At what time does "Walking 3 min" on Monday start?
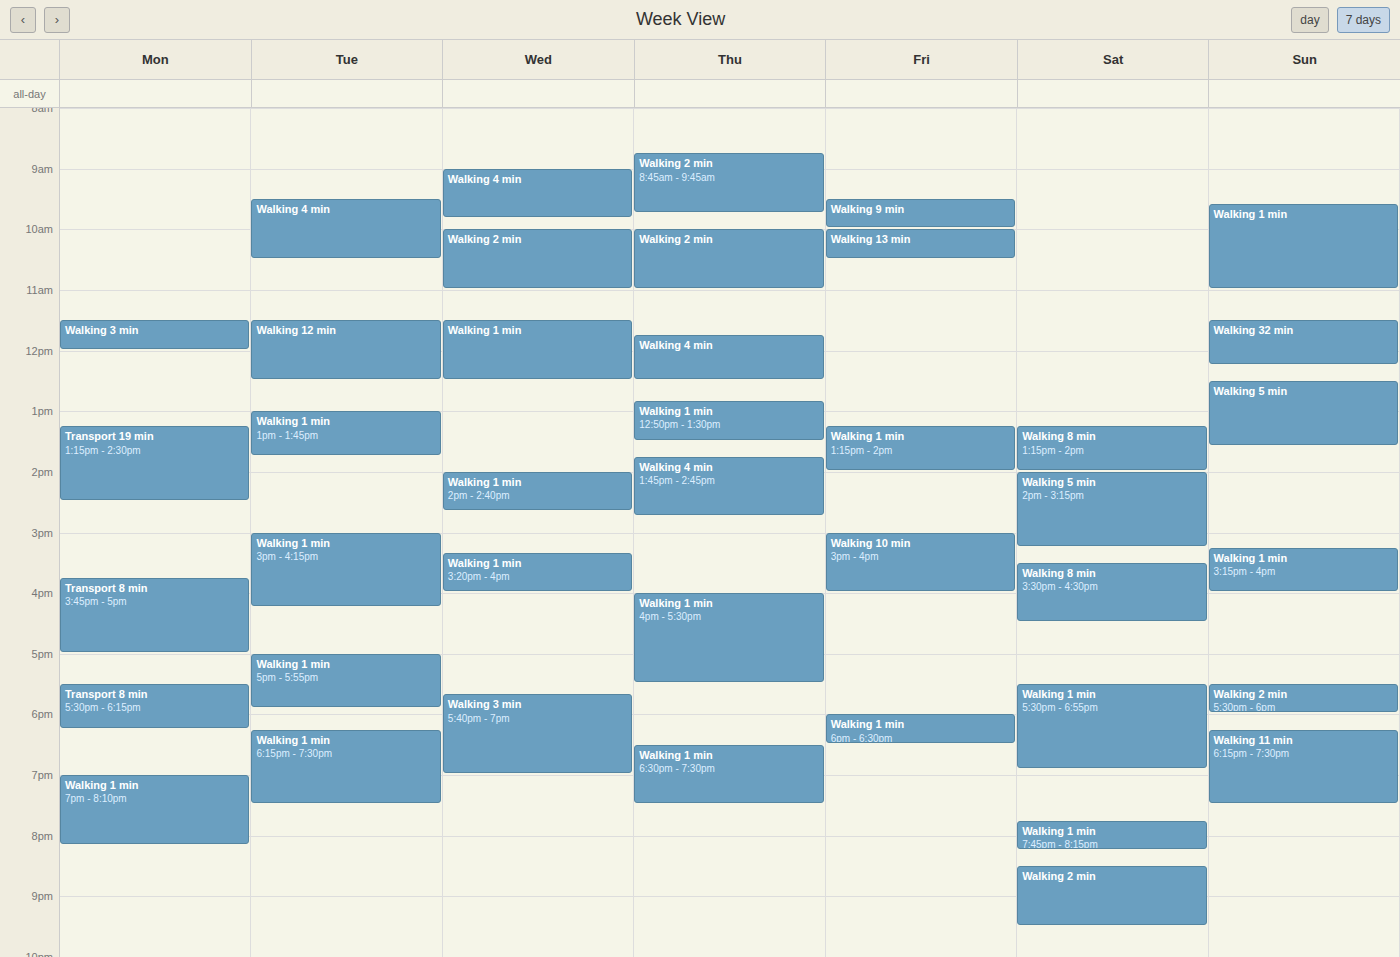
11:30 AM